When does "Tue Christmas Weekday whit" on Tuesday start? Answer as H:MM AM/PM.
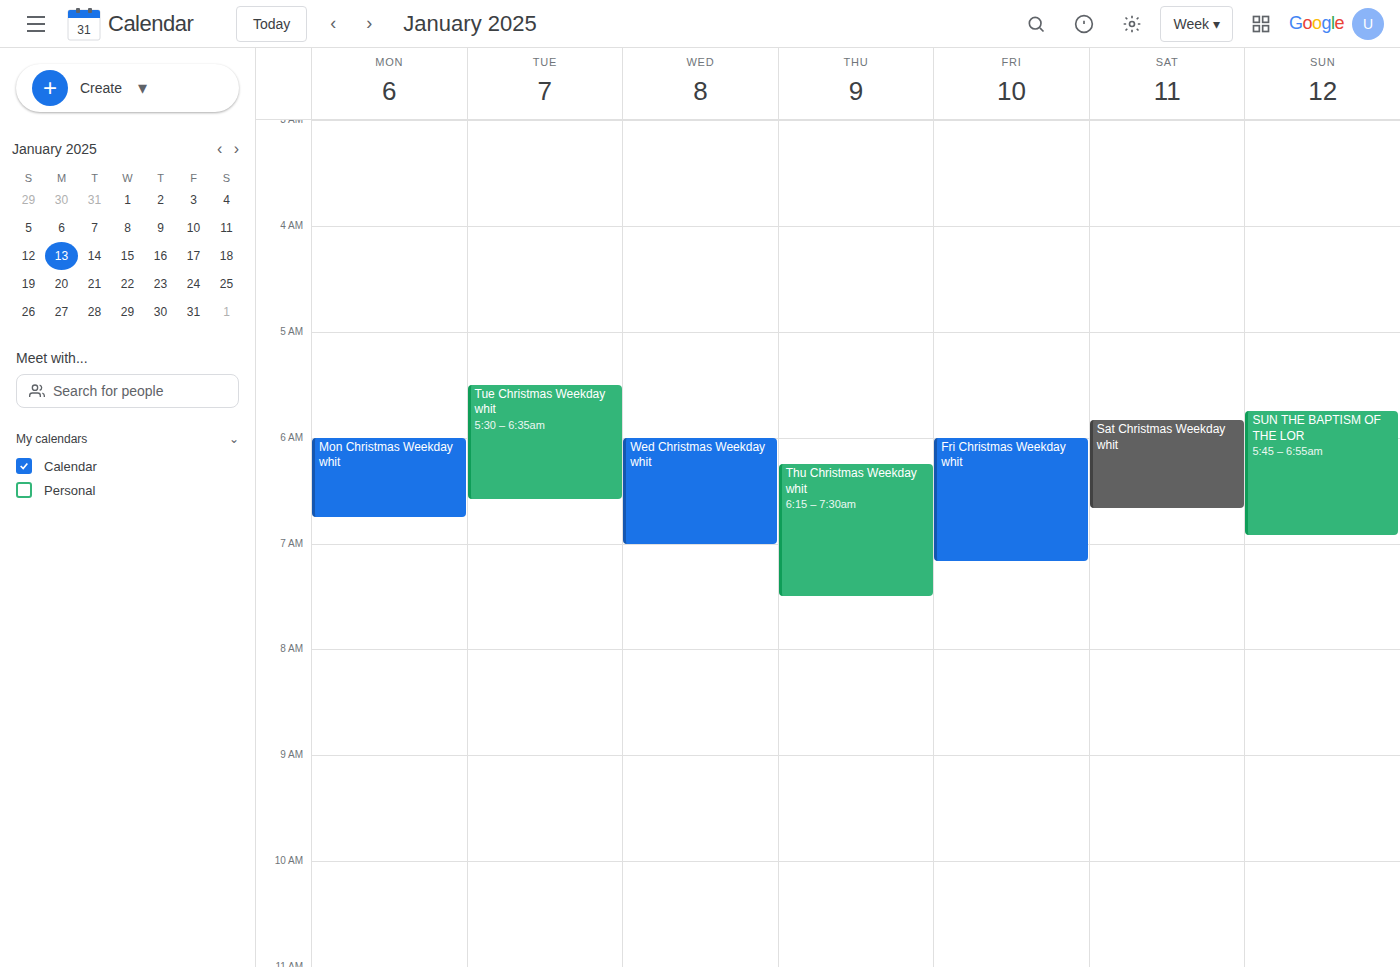
5:30 AM